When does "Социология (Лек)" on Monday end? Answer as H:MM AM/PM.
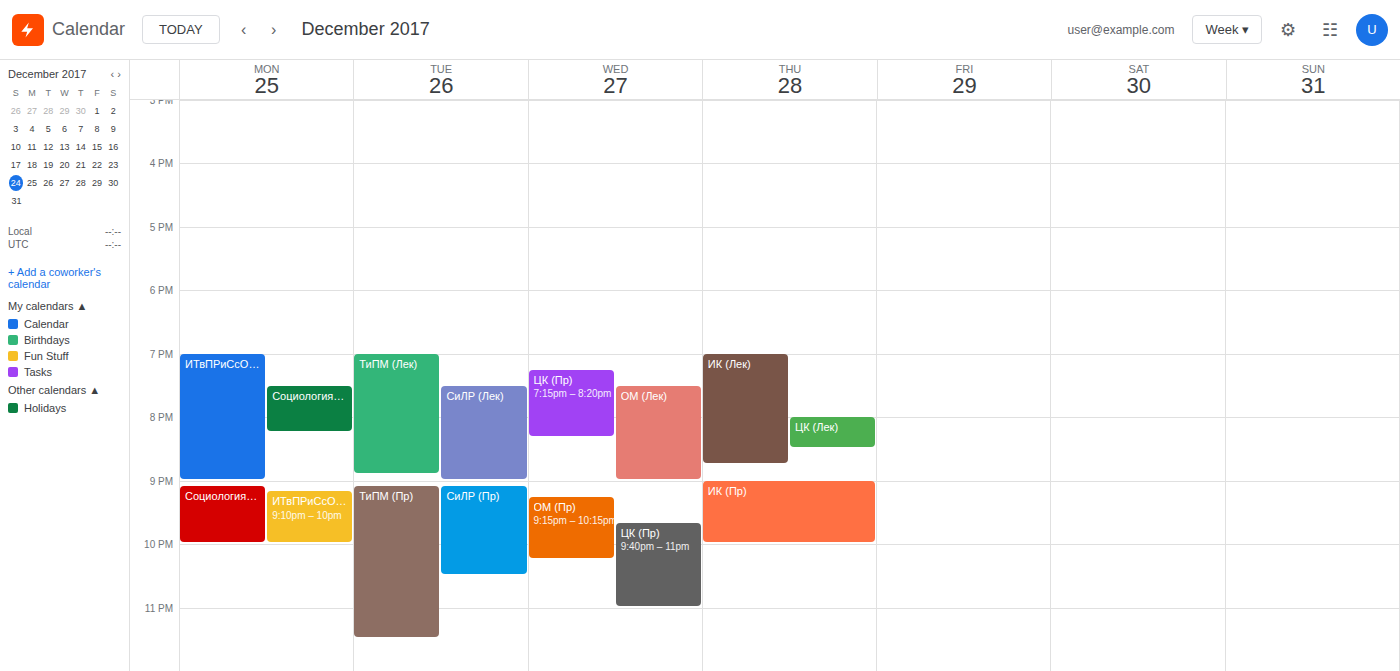
8:15 PM